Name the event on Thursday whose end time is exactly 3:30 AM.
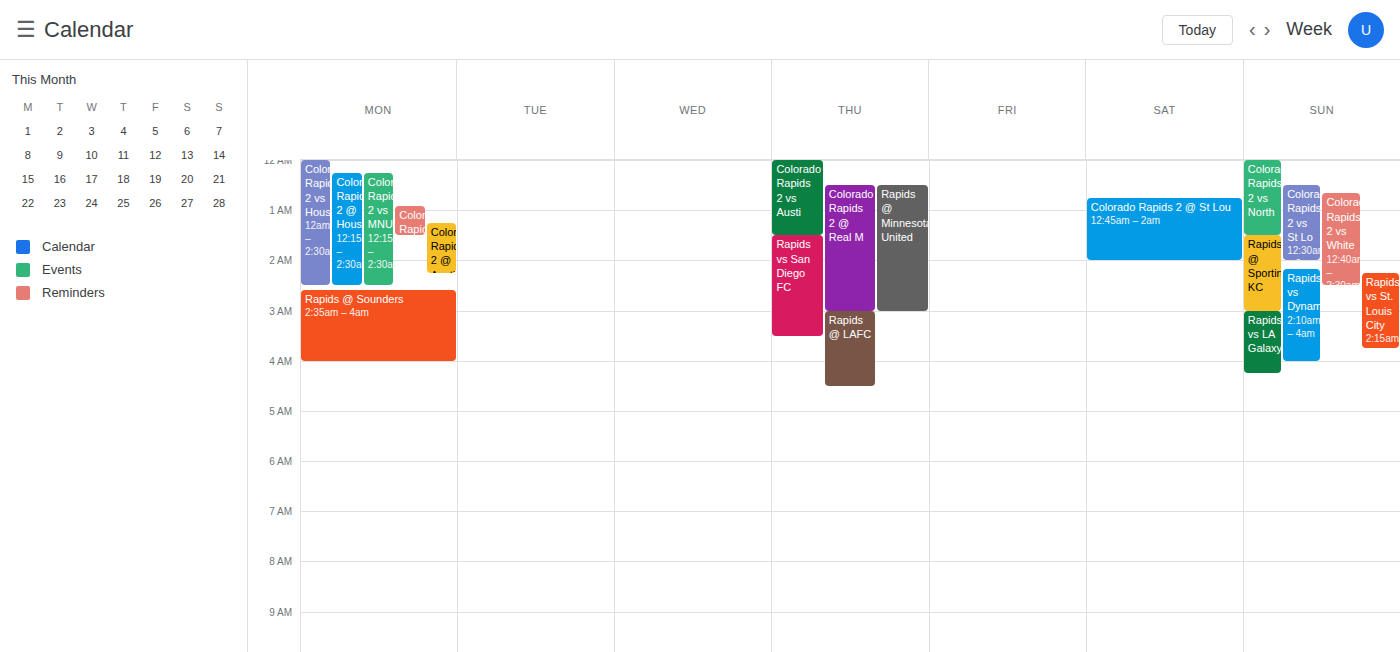
"Rapids vs San Diego FC"